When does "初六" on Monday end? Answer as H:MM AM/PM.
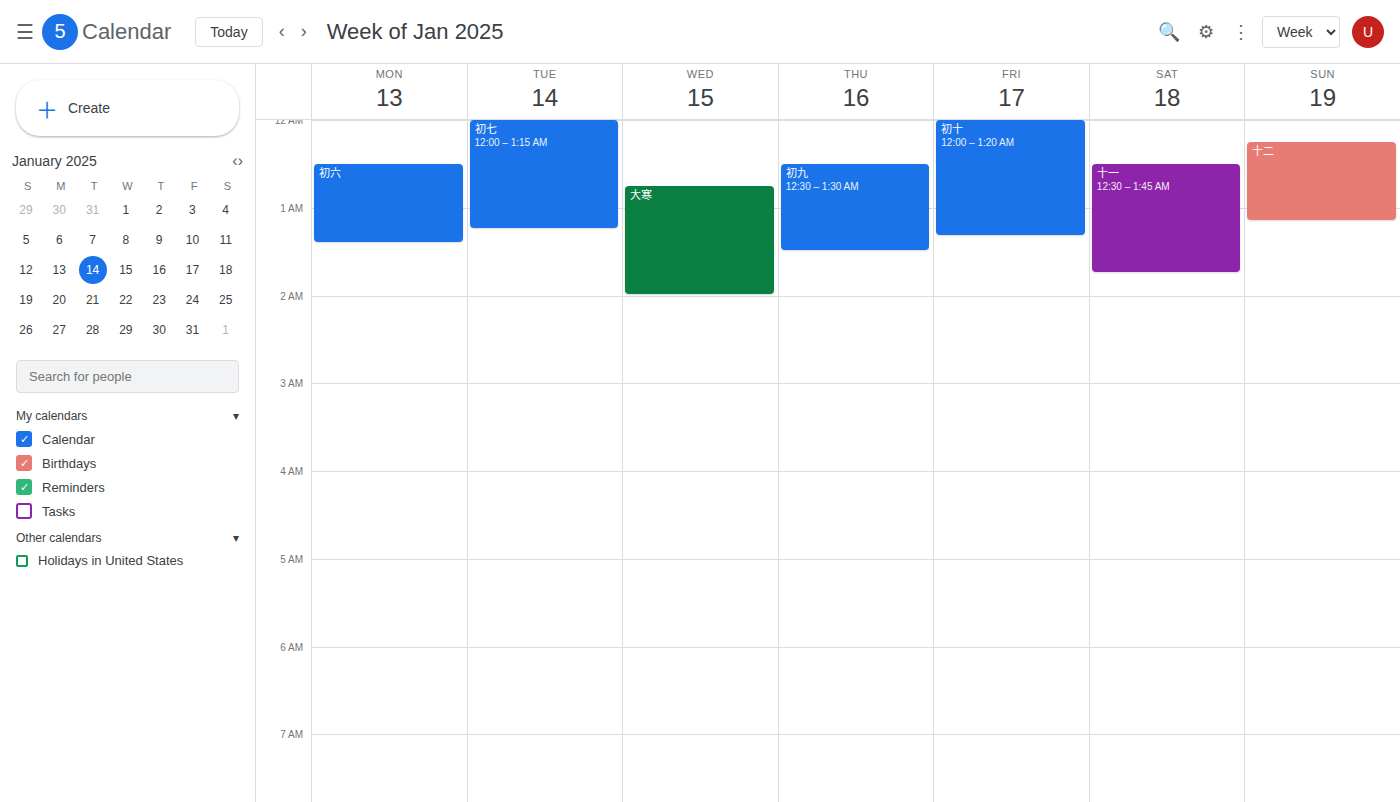
1:25 AM